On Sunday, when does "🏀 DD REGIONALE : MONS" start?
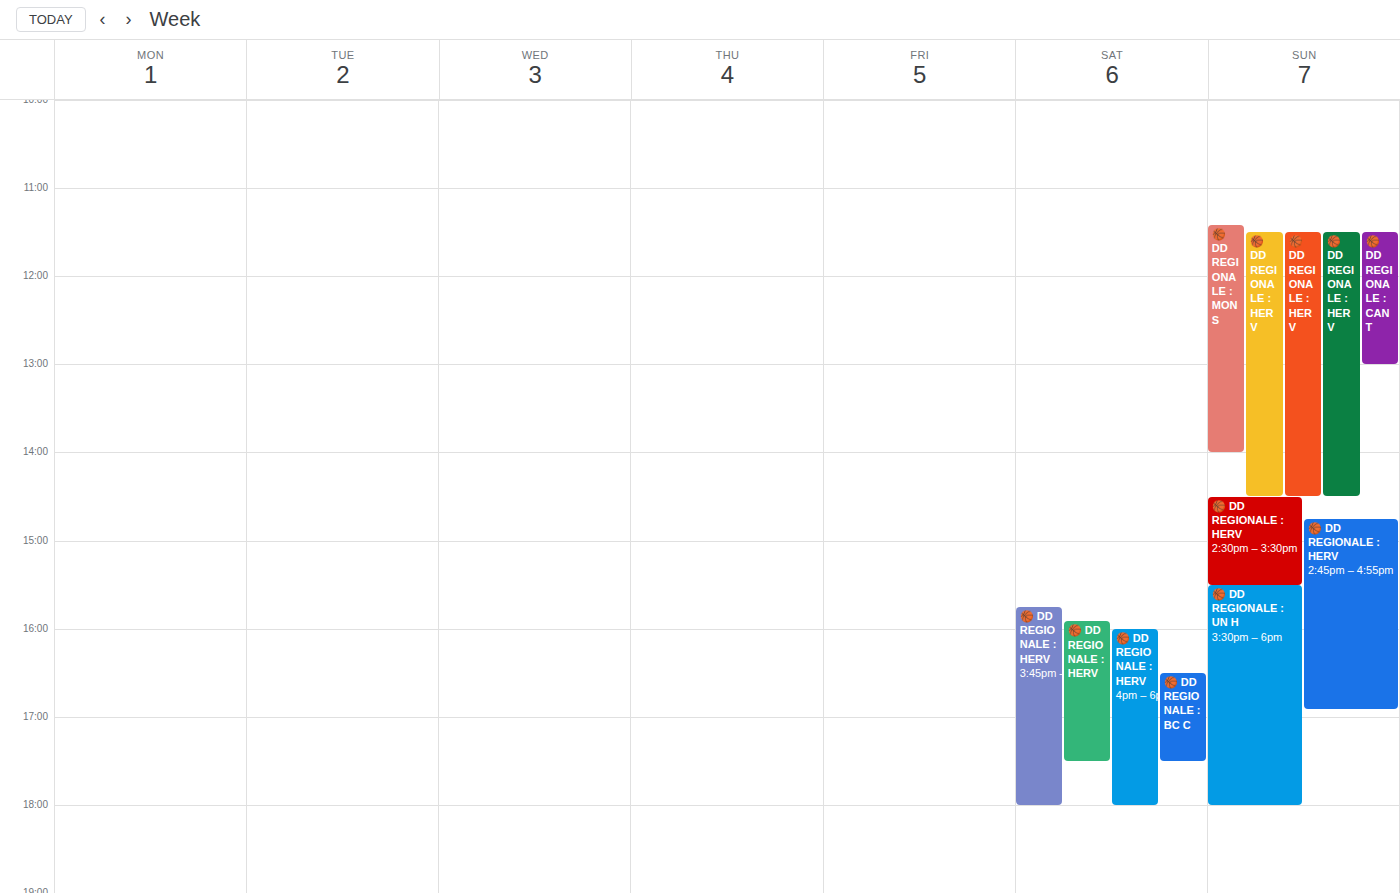
11:25